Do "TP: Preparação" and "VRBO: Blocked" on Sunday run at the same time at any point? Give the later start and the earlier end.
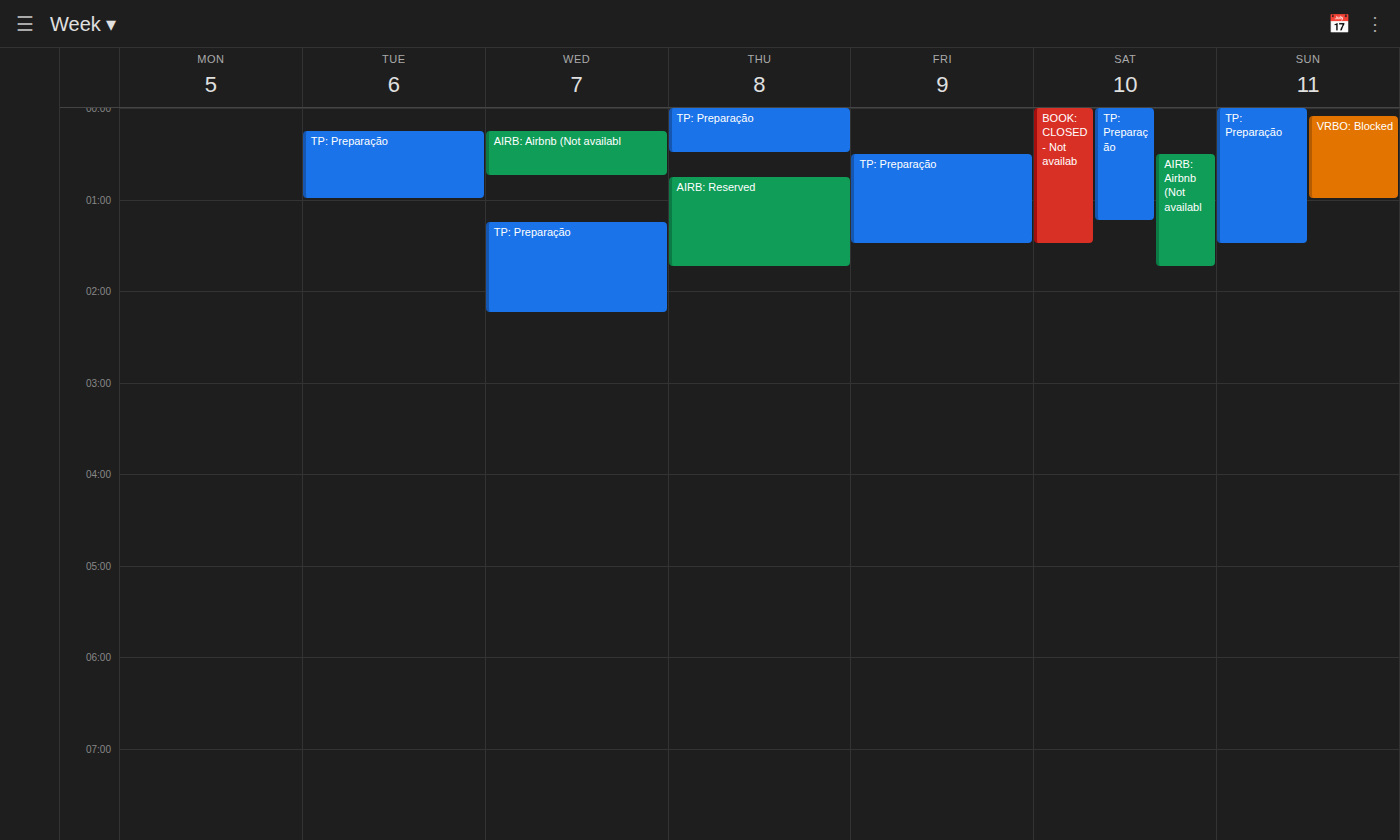
"VRBO: Blocked" runs 12:05 AM to 1:00 AM, inside "TP: Preparação" -- they overlap.